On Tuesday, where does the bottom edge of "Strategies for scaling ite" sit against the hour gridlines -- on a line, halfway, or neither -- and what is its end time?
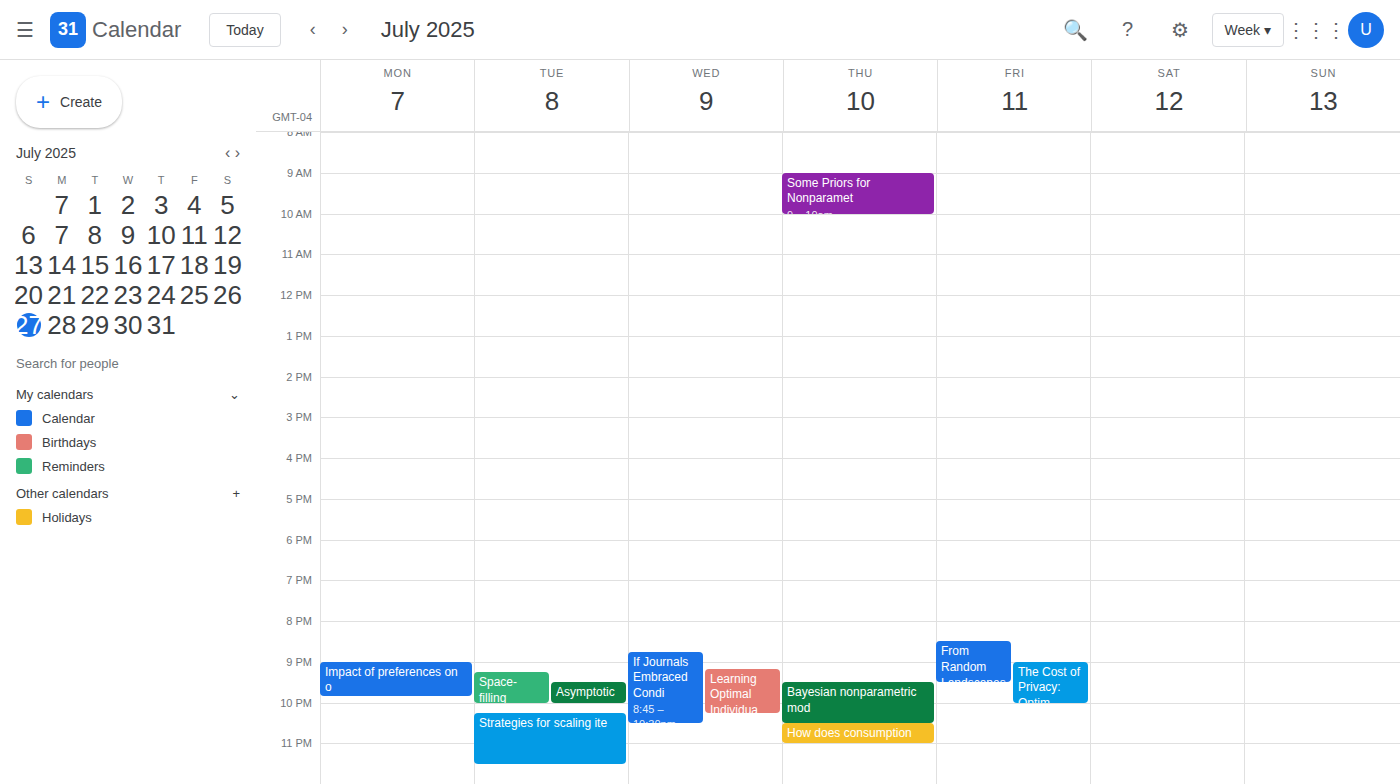
11:30 PM -- halfway between the 11 PM and 12 AM lines.